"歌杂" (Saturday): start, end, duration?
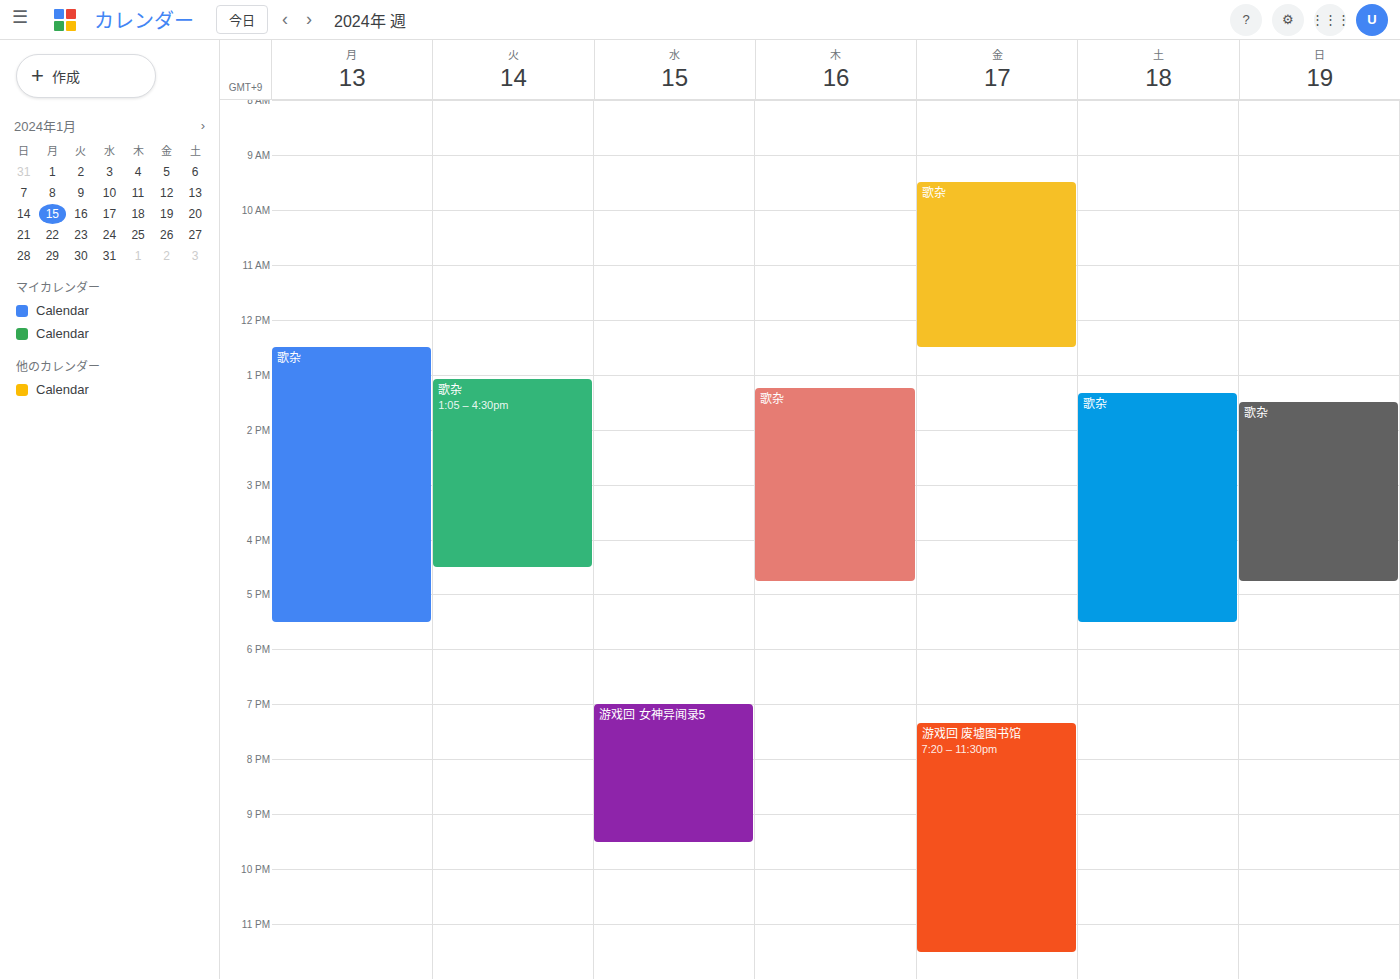
1:20 PM to 5:30 PM, 4 hours 10 minutes